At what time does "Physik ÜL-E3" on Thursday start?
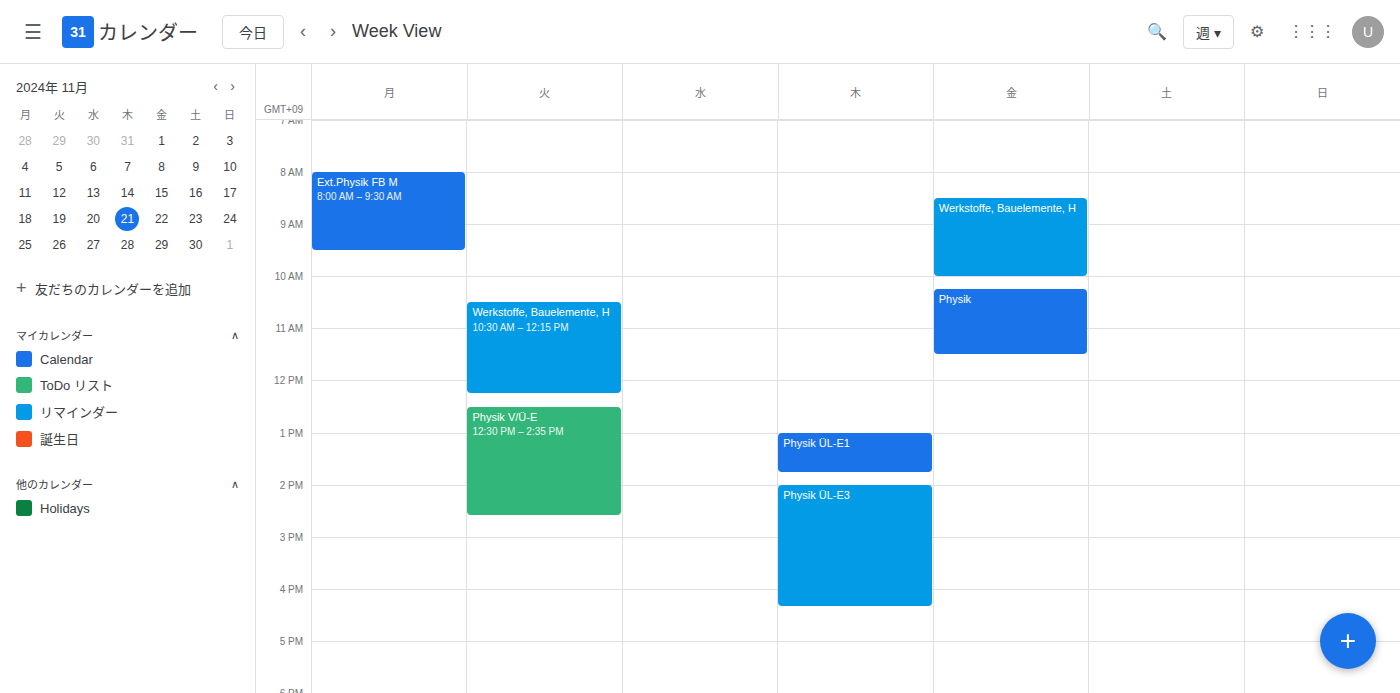
2:00 PM